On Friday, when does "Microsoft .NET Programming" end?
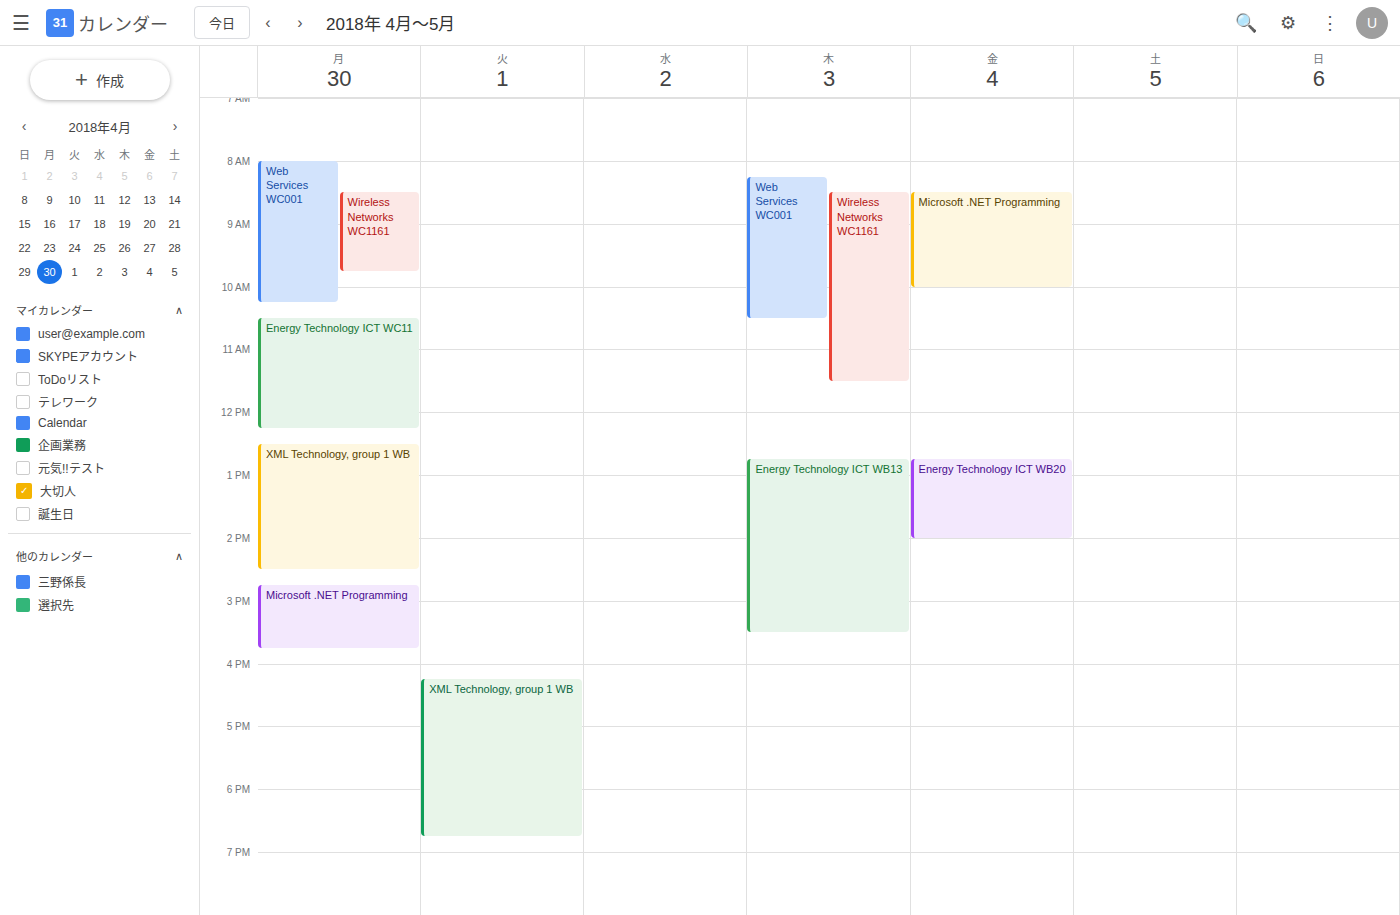
10:00 AM